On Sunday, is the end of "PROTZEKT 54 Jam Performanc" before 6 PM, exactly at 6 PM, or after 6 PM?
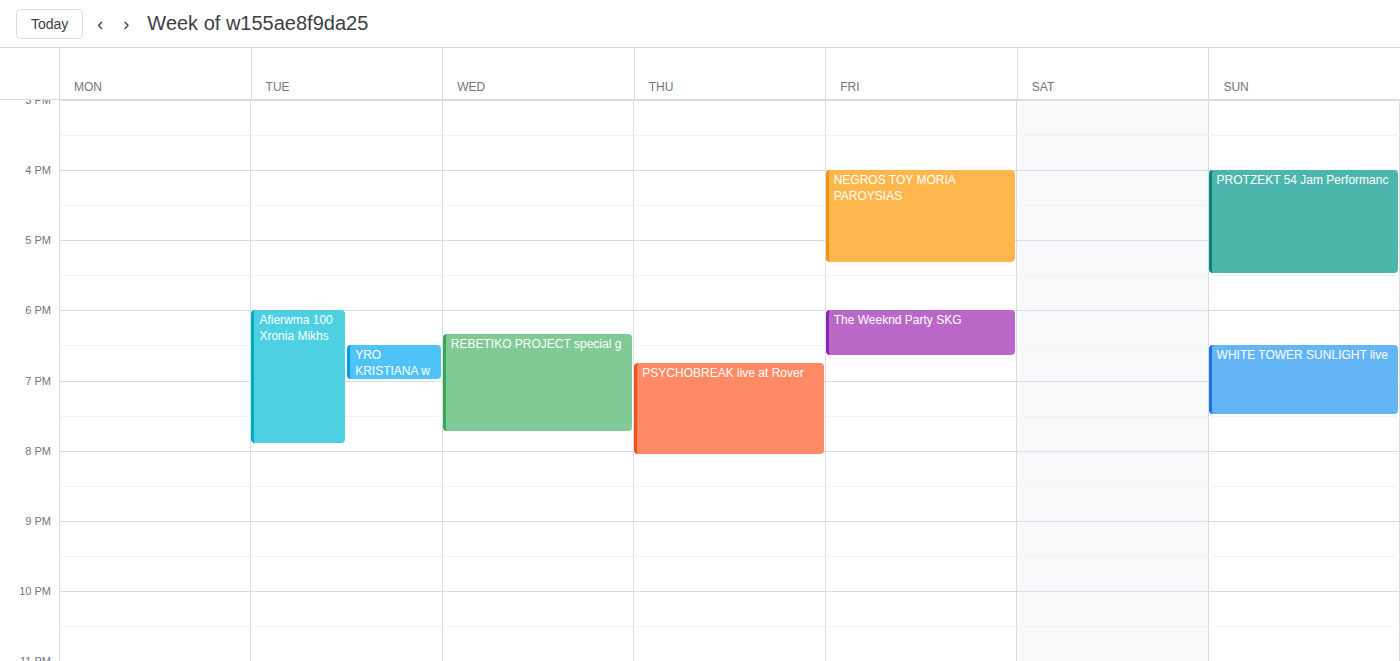
5:30 PM -- before 6 PM, 30 minutes above the 6 PM line.